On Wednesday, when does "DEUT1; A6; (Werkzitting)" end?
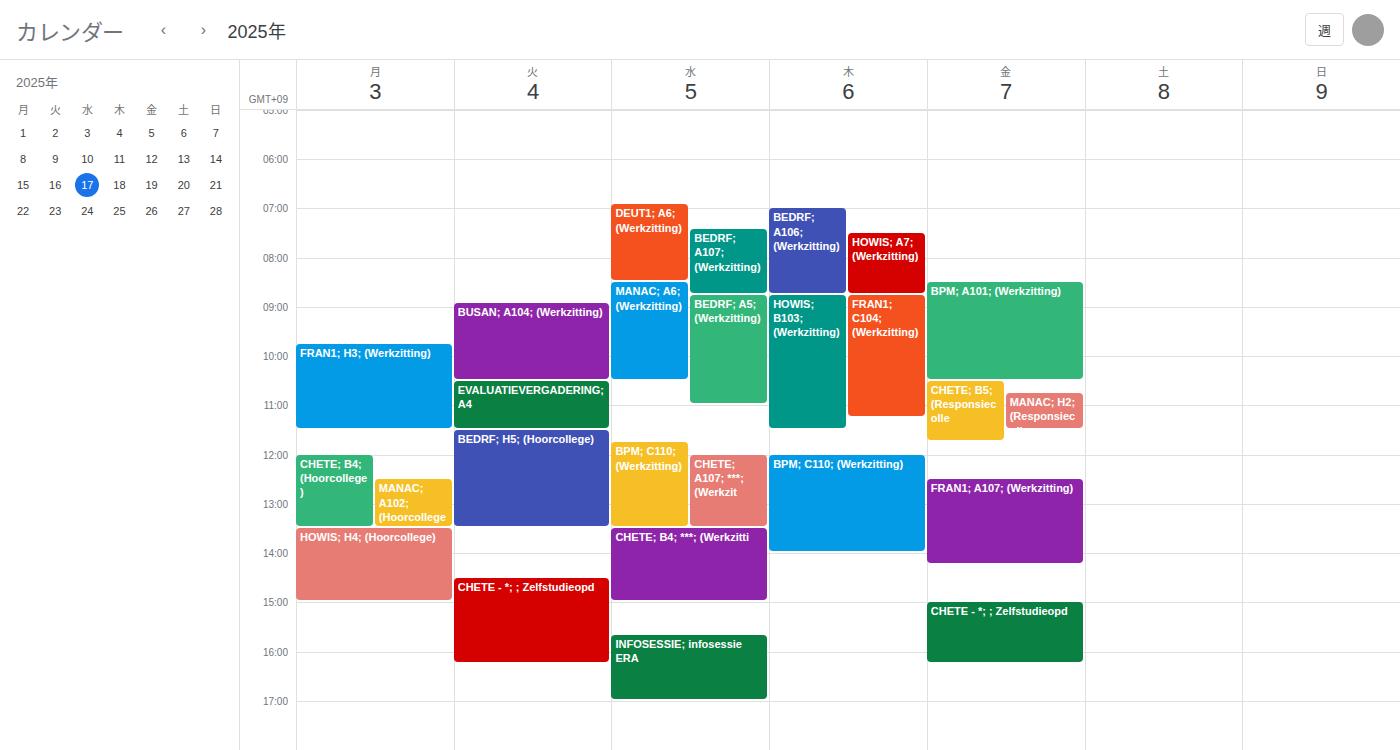
08:30